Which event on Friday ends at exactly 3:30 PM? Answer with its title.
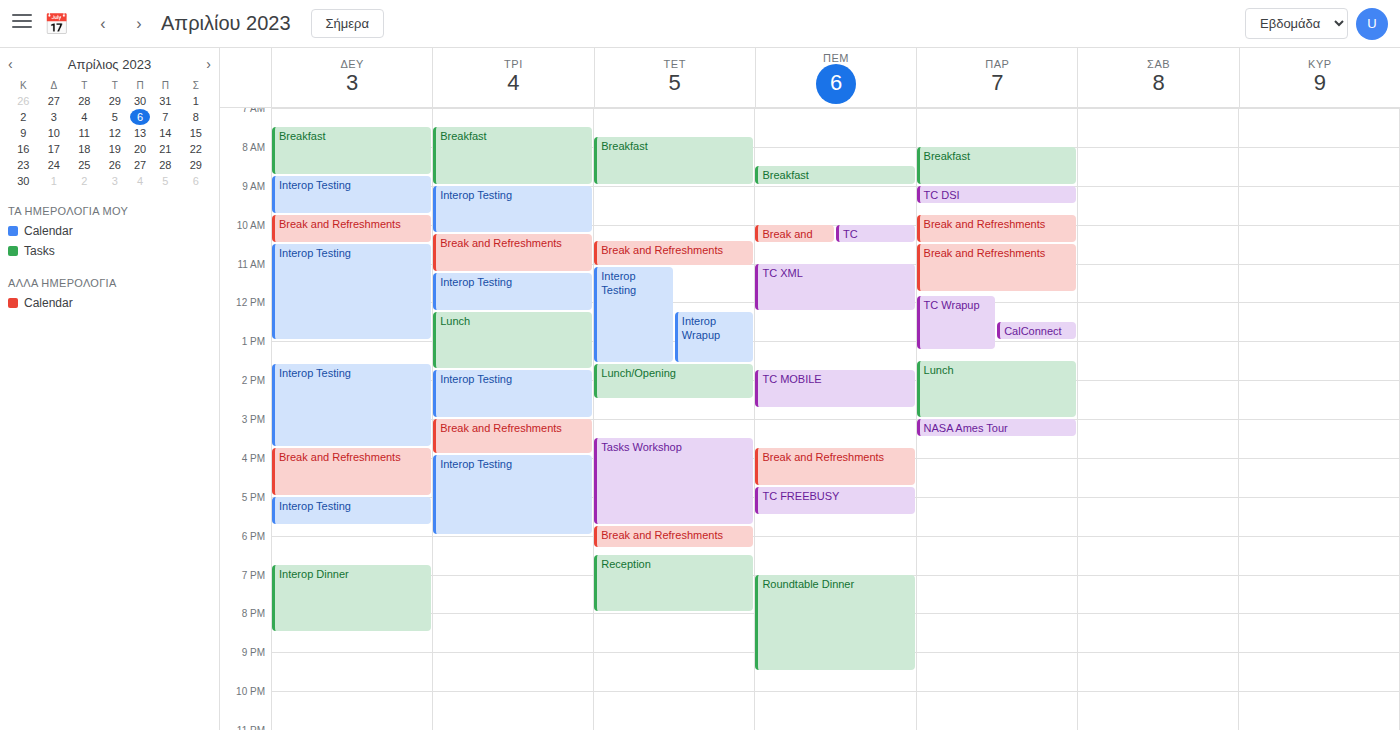
"NASA Ames Tour"